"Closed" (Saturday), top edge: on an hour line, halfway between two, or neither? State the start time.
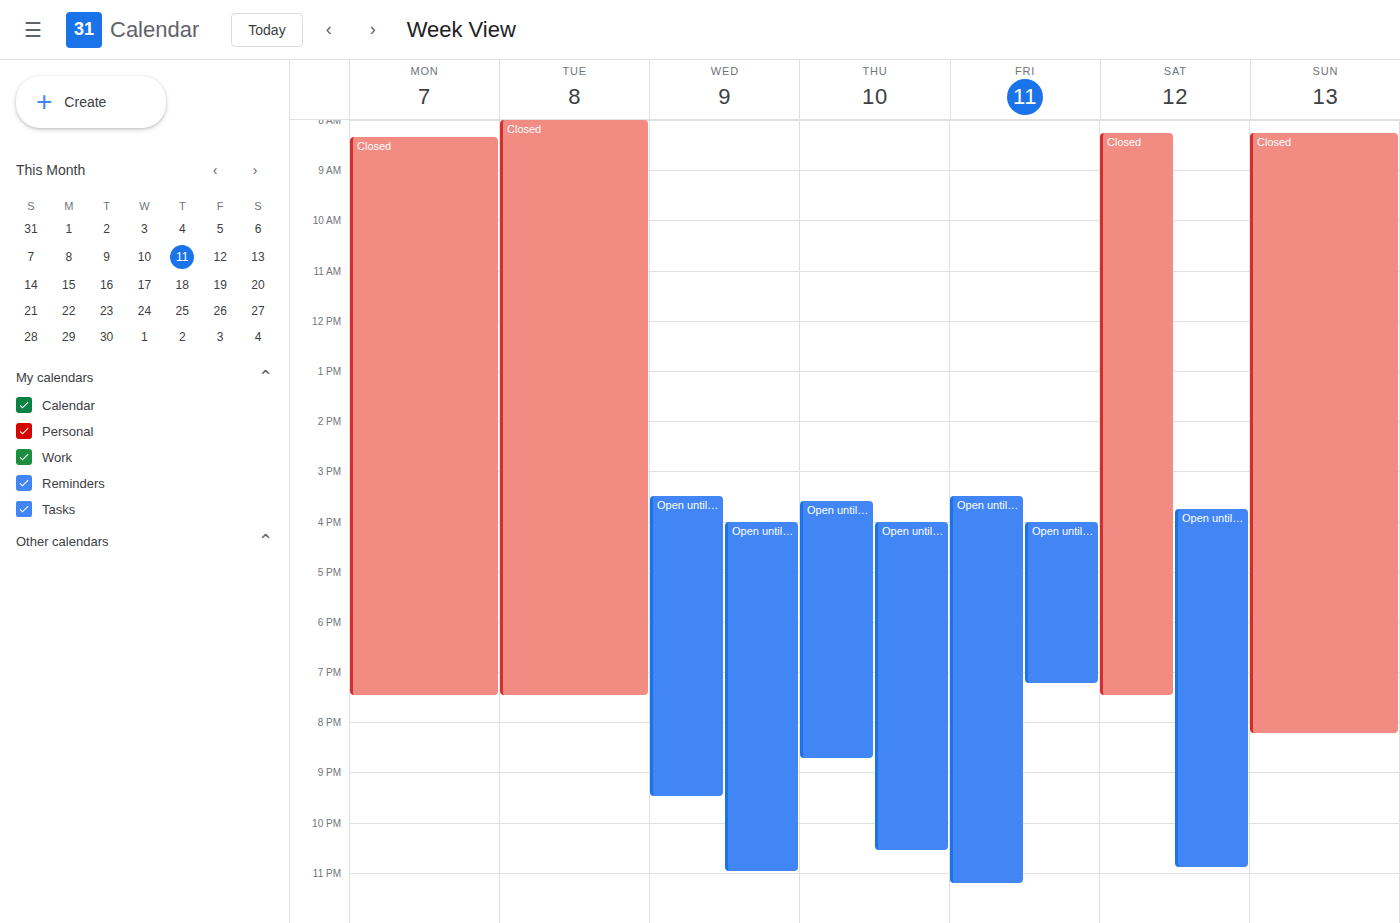
8:15 AM -- neither: a quarter of the way from the 8 AM line to the 9 AM line.